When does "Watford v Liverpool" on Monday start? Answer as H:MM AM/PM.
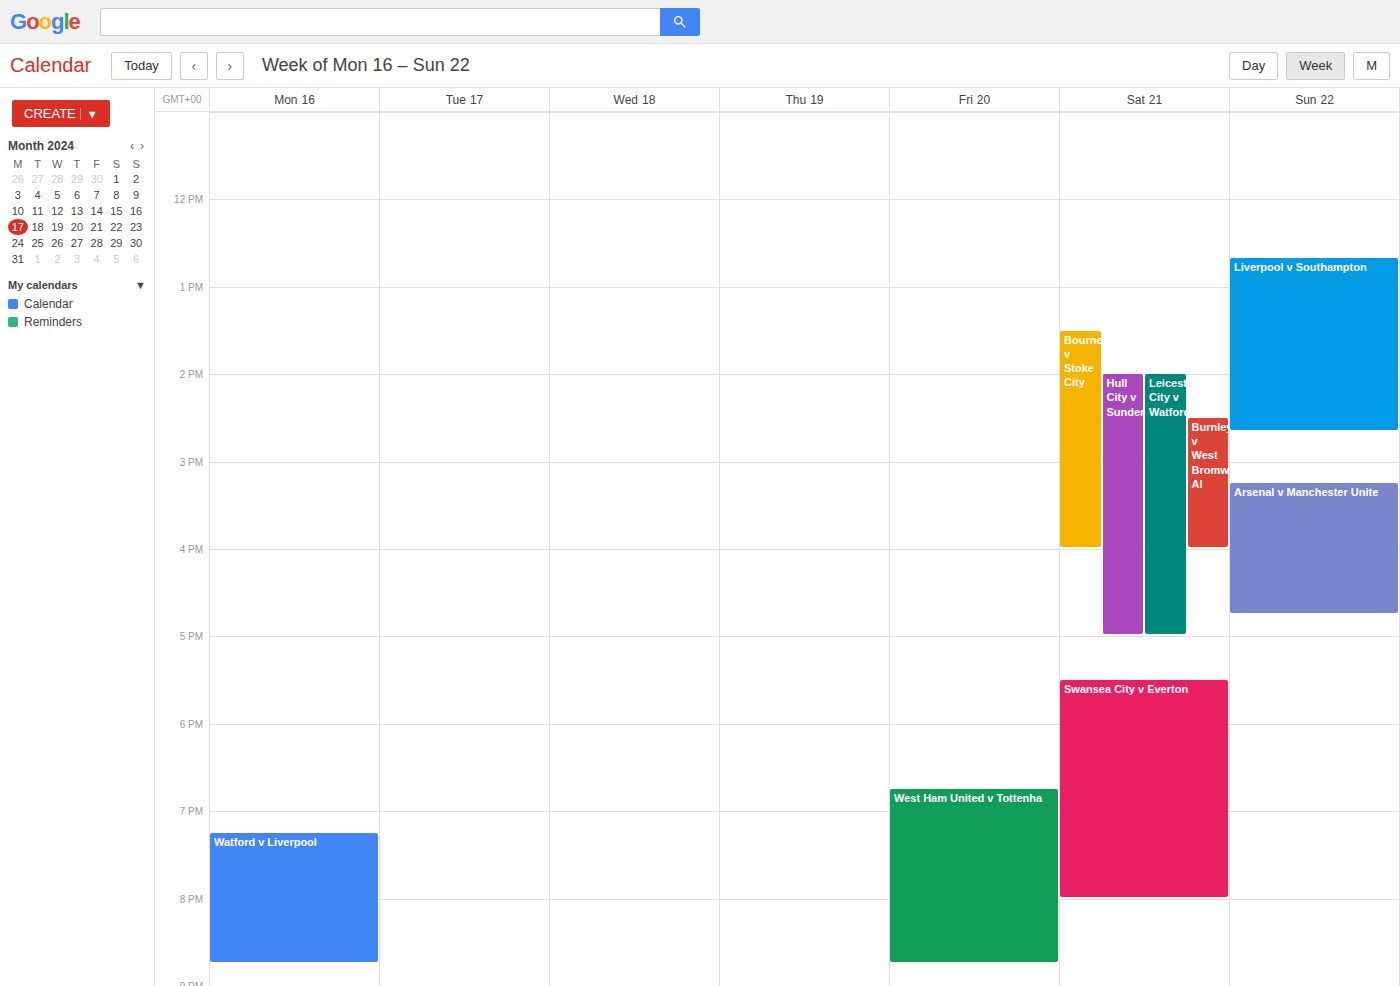
7:15 PM